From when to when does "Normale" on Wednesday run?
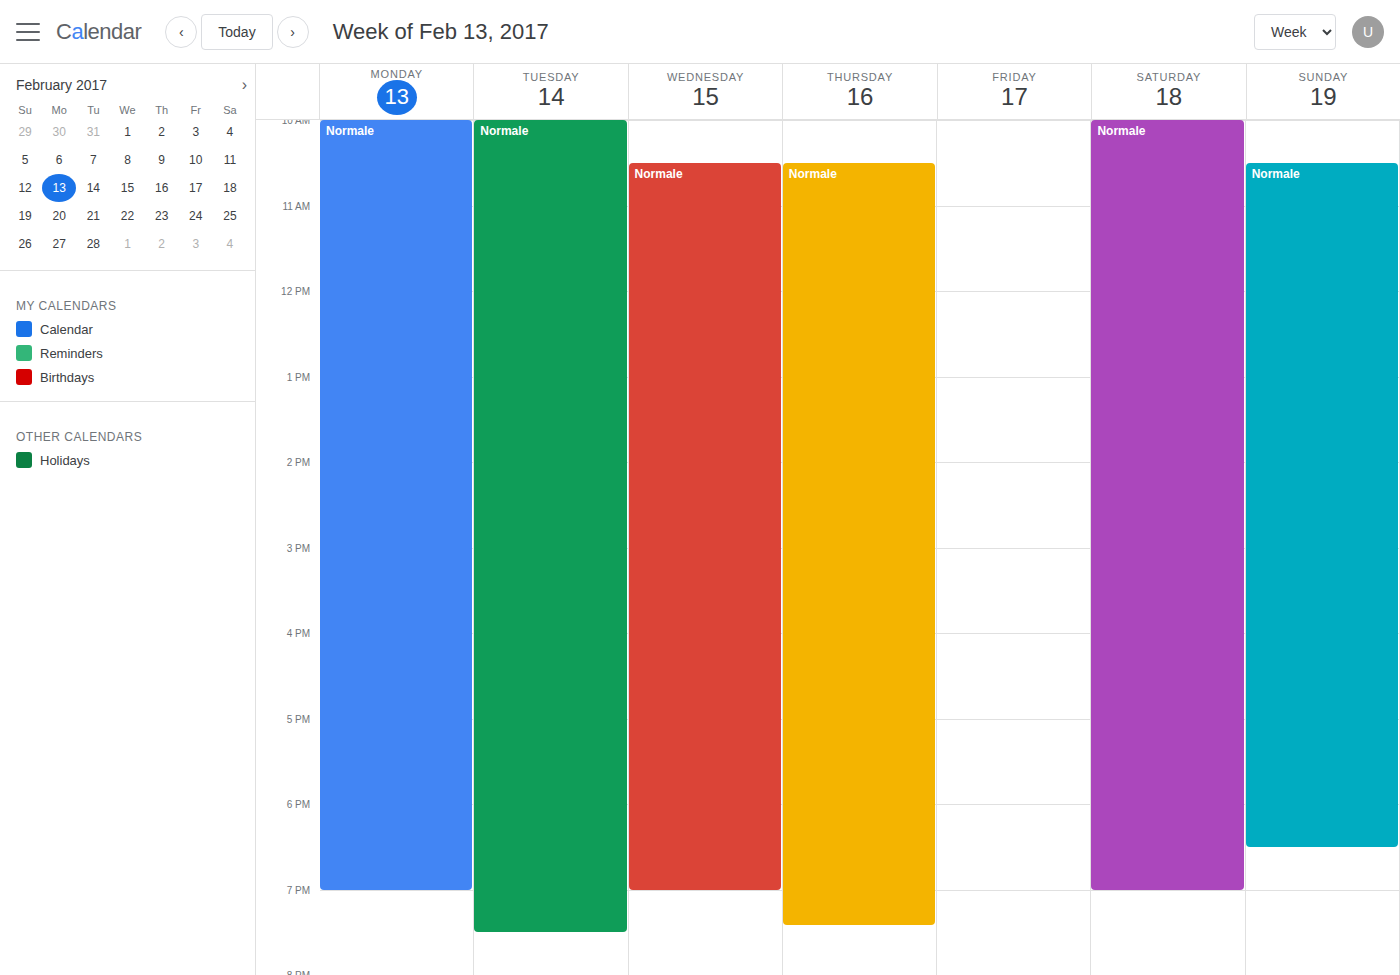
10:30 to 19:00